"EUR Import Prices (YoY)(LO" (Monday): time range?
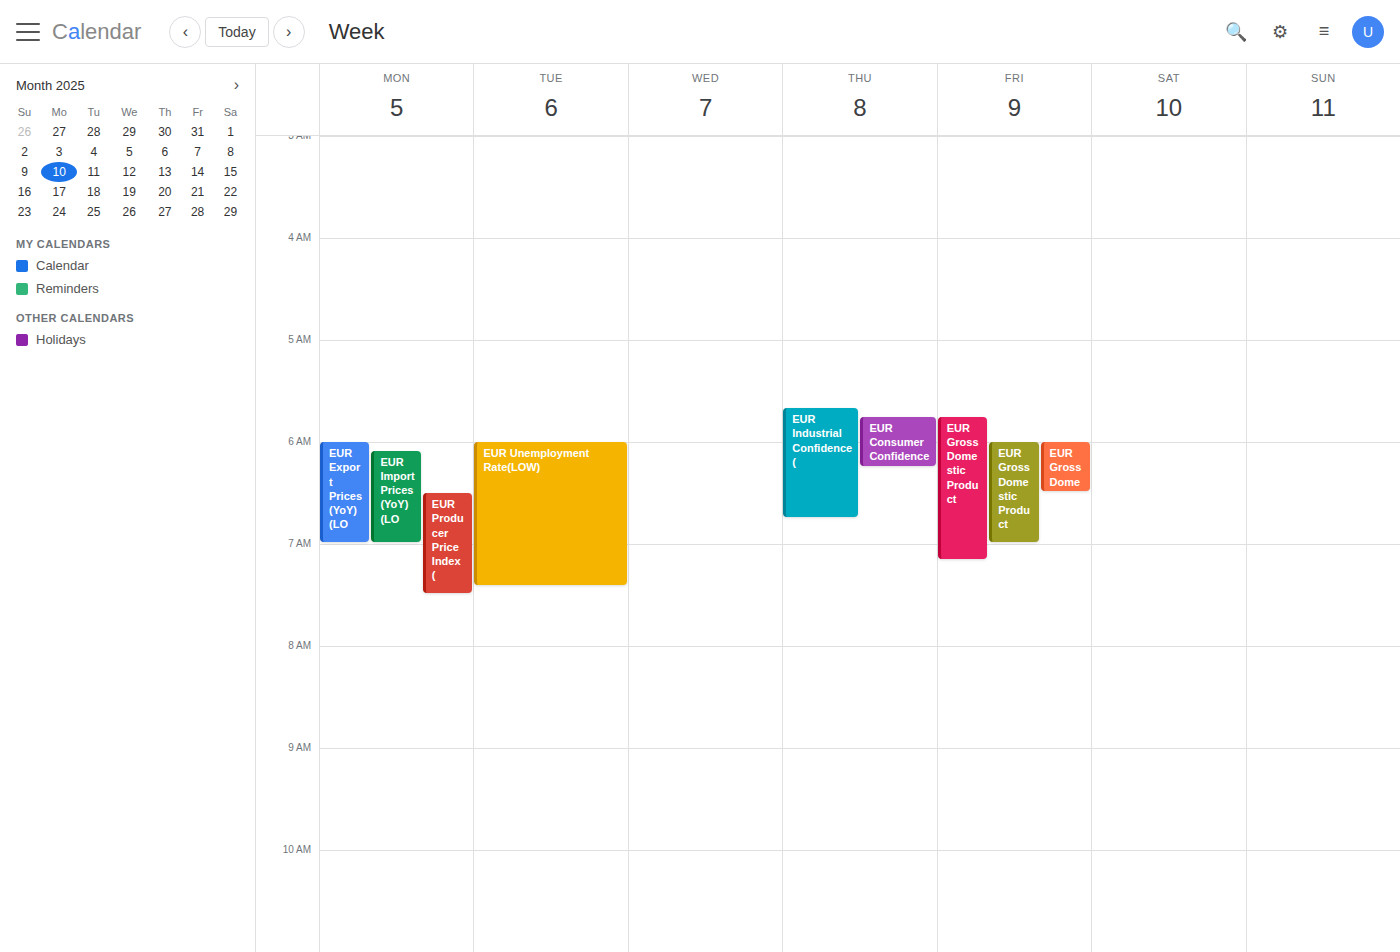
06:05 to 07:00